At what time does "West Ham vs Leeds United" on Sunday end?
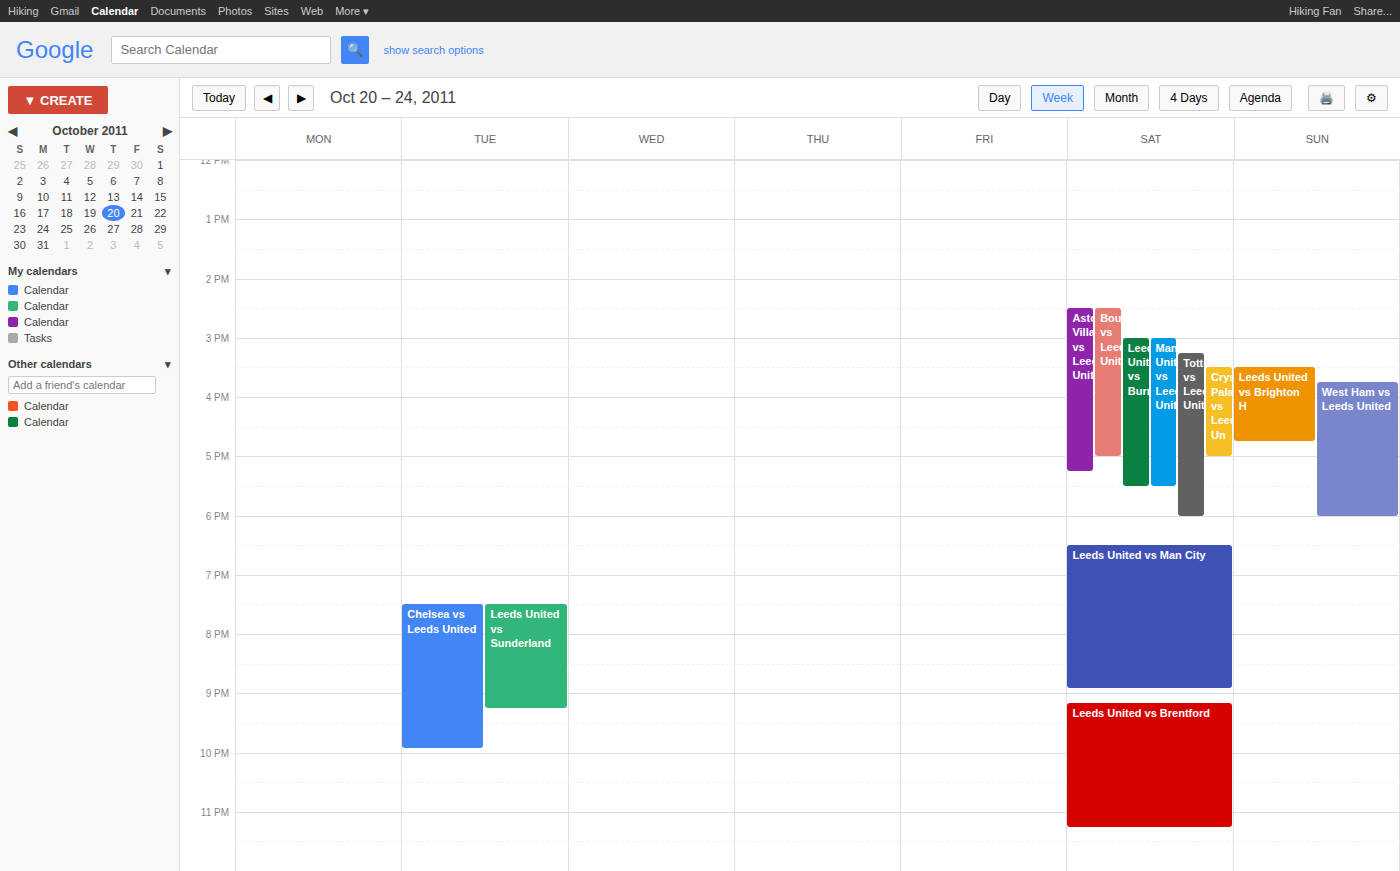
6:00 PM